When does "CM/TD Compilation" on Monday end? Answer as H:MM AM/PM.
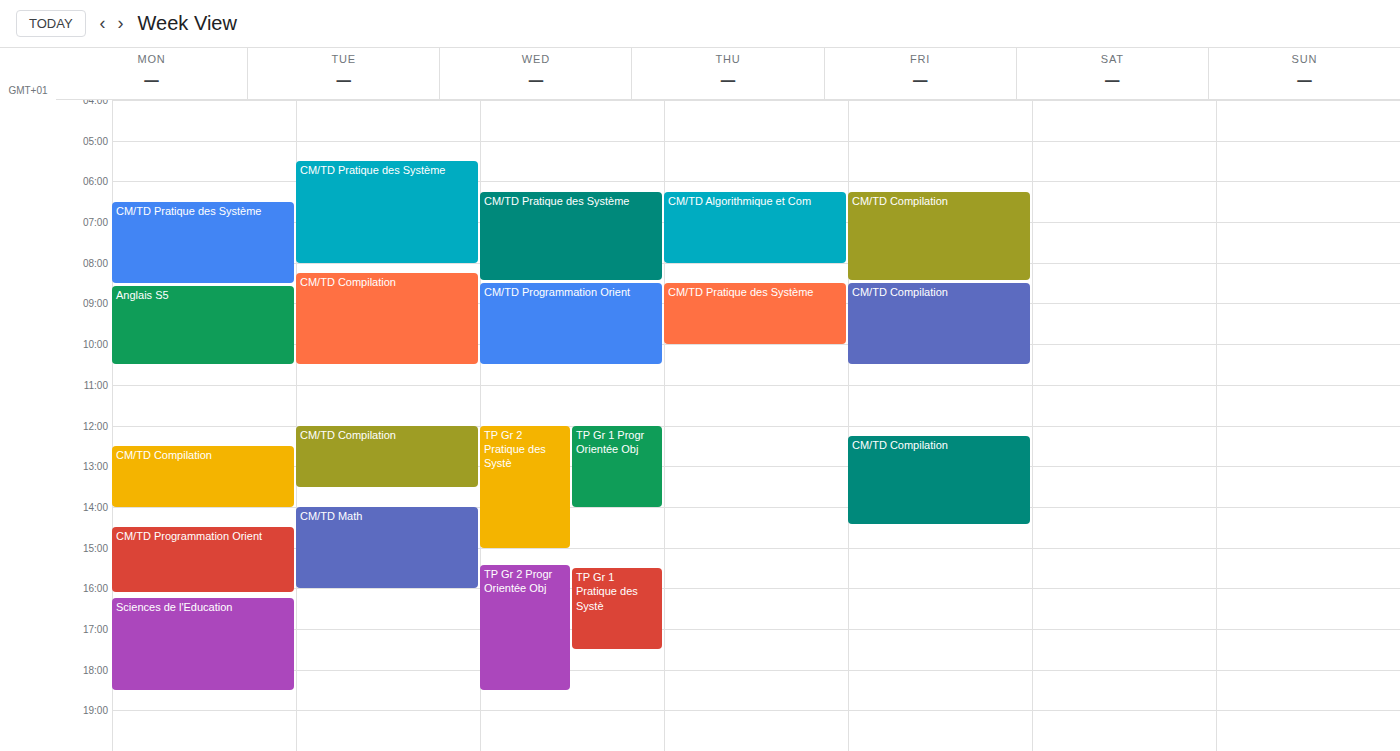
2:00 PM